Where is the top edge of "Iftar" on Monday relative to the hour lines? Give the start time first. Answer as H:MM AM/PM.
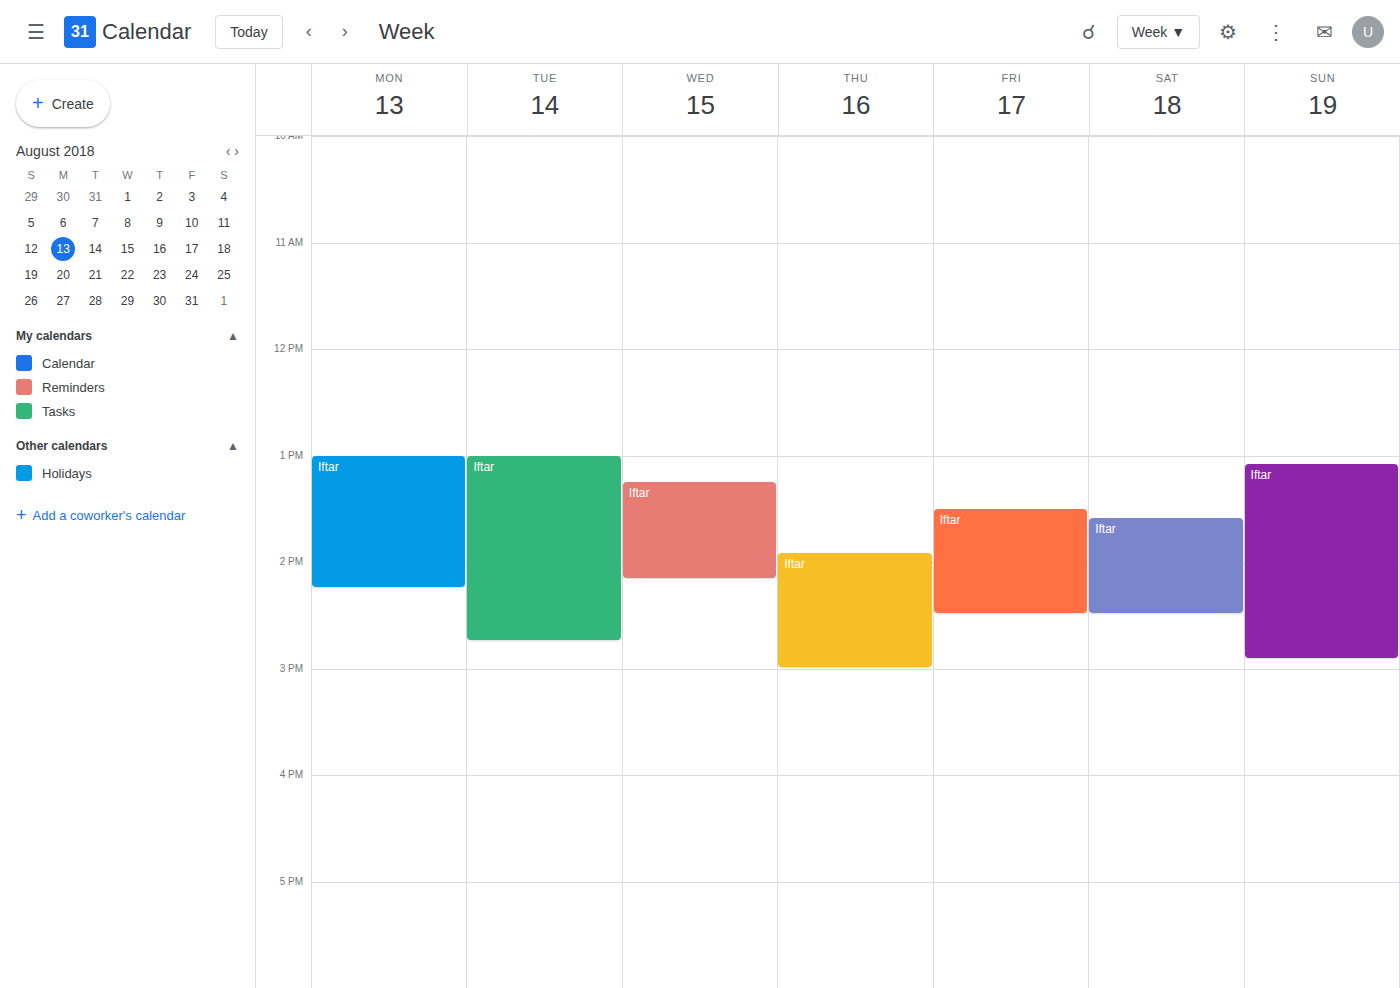
1:00 PM -- exactly on the 1 PM line.